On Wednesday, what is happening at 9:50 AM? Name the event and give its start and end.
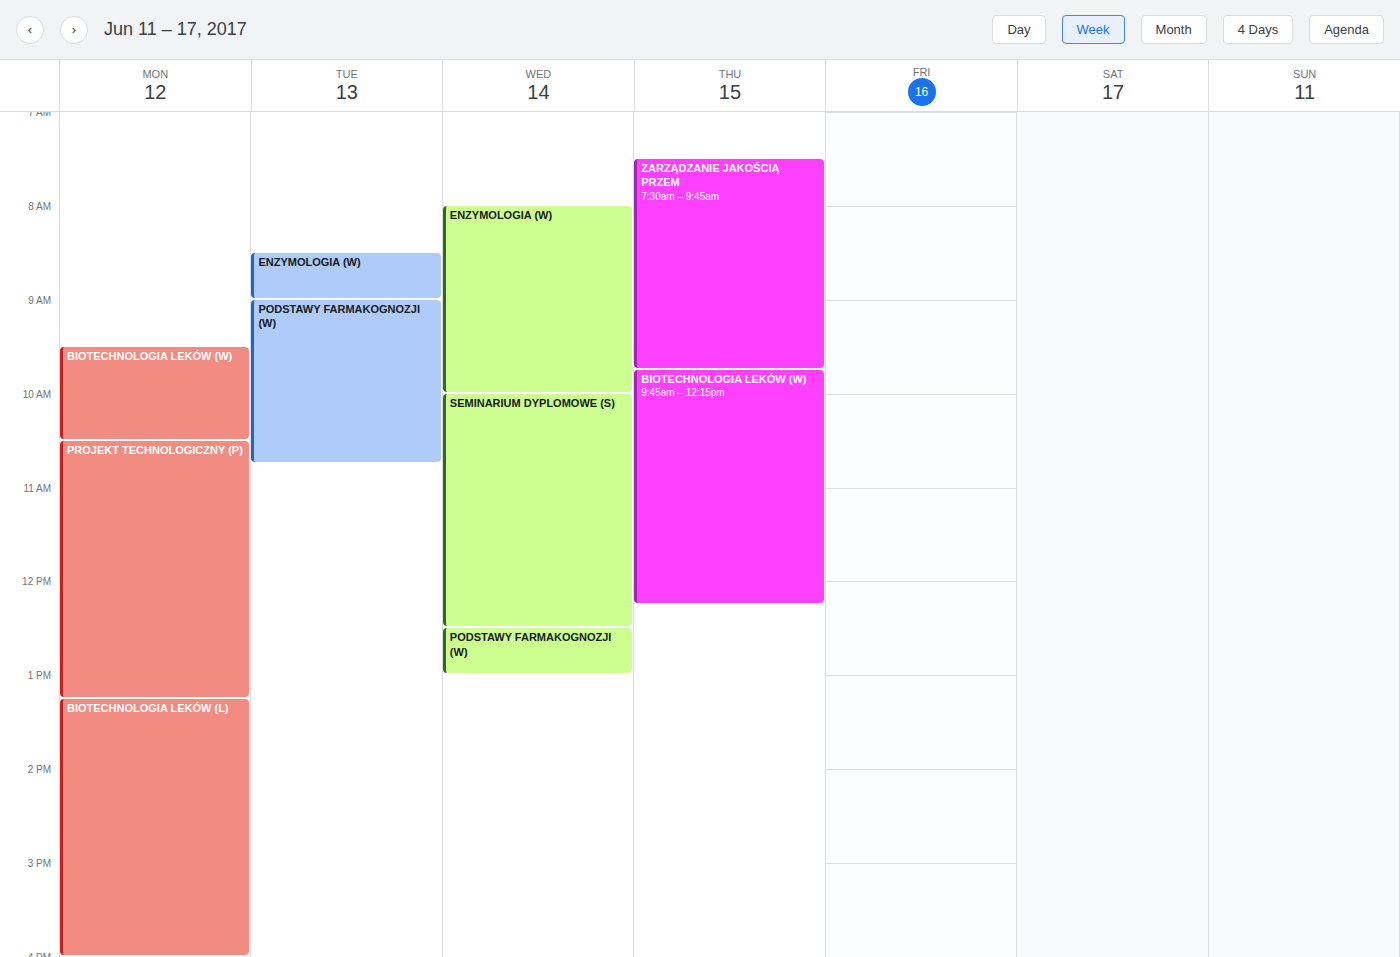
"ENZYMOLOGIA (W)", 8:00 AM to 10:00 AM